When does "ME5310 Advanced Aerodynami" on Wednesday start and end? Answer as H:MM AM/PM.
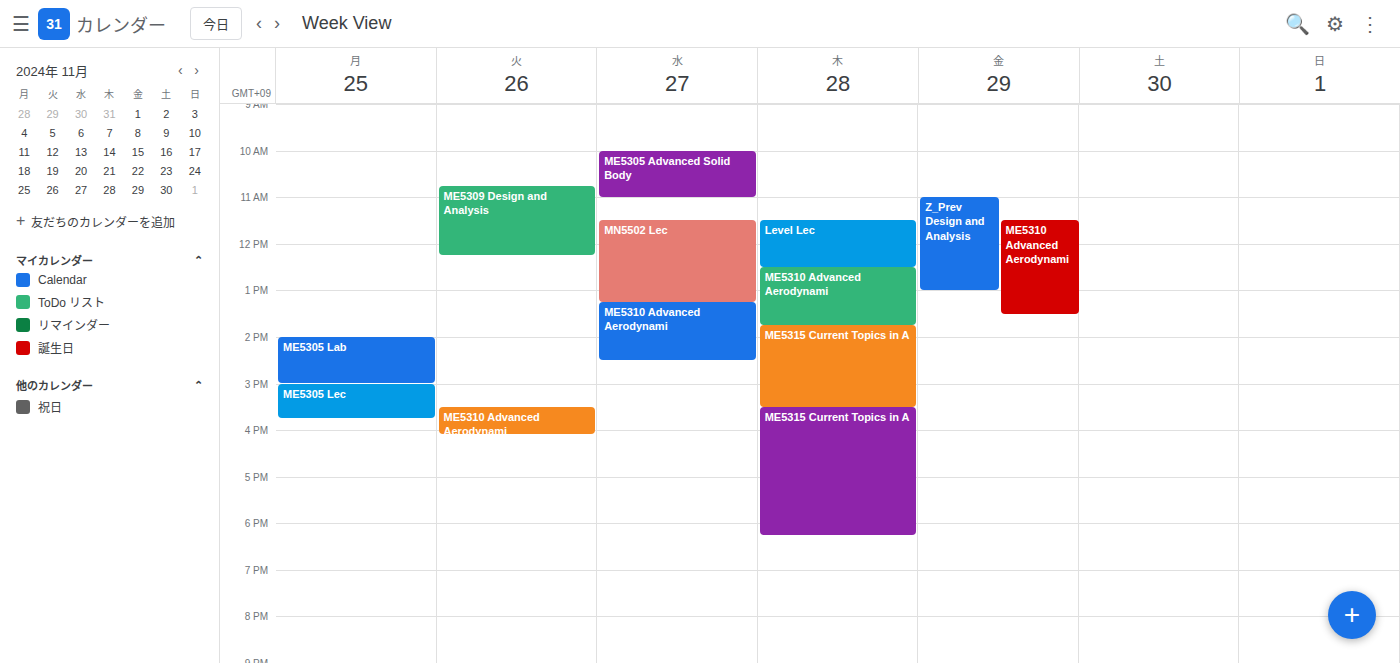
1:15 PM to 2:30 PM